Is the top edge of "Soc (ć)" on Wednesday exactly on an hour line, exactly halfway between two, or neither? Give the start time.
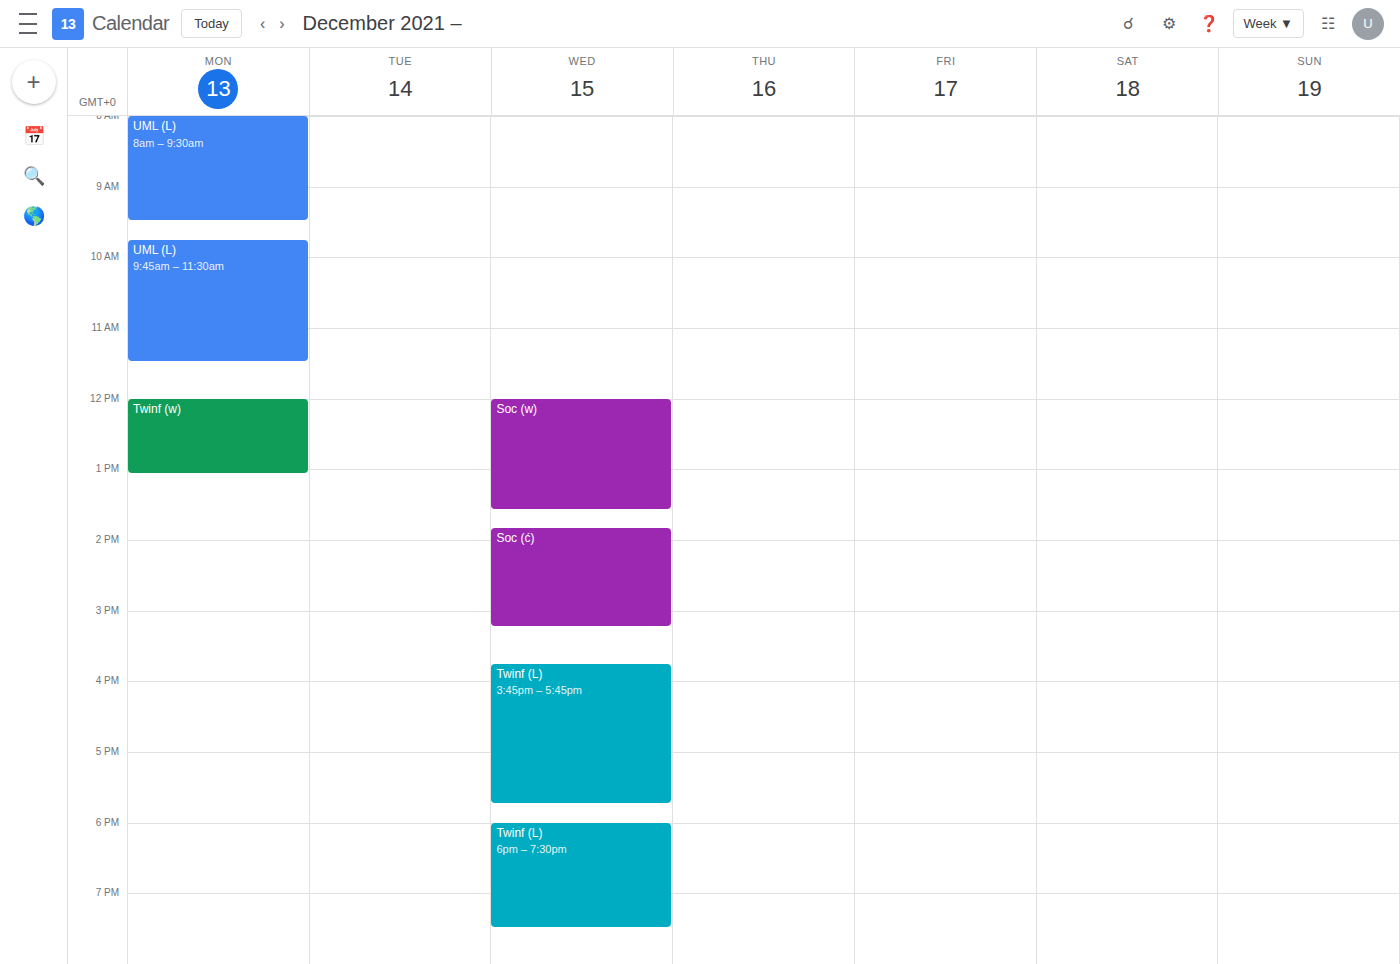
13:50 -- neither: 50 minutes below the 13:00 line and 10 minutes above the 14:00 line.